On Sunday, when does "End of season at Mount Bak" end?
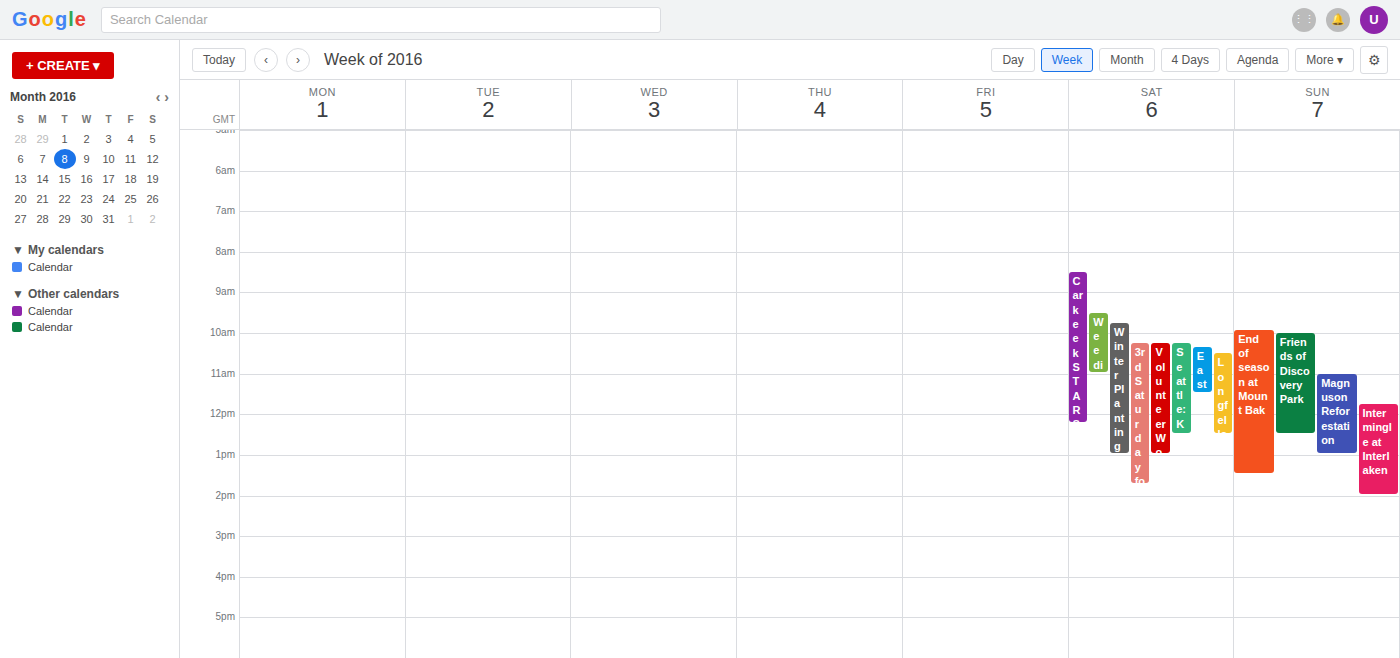
1:30 PM